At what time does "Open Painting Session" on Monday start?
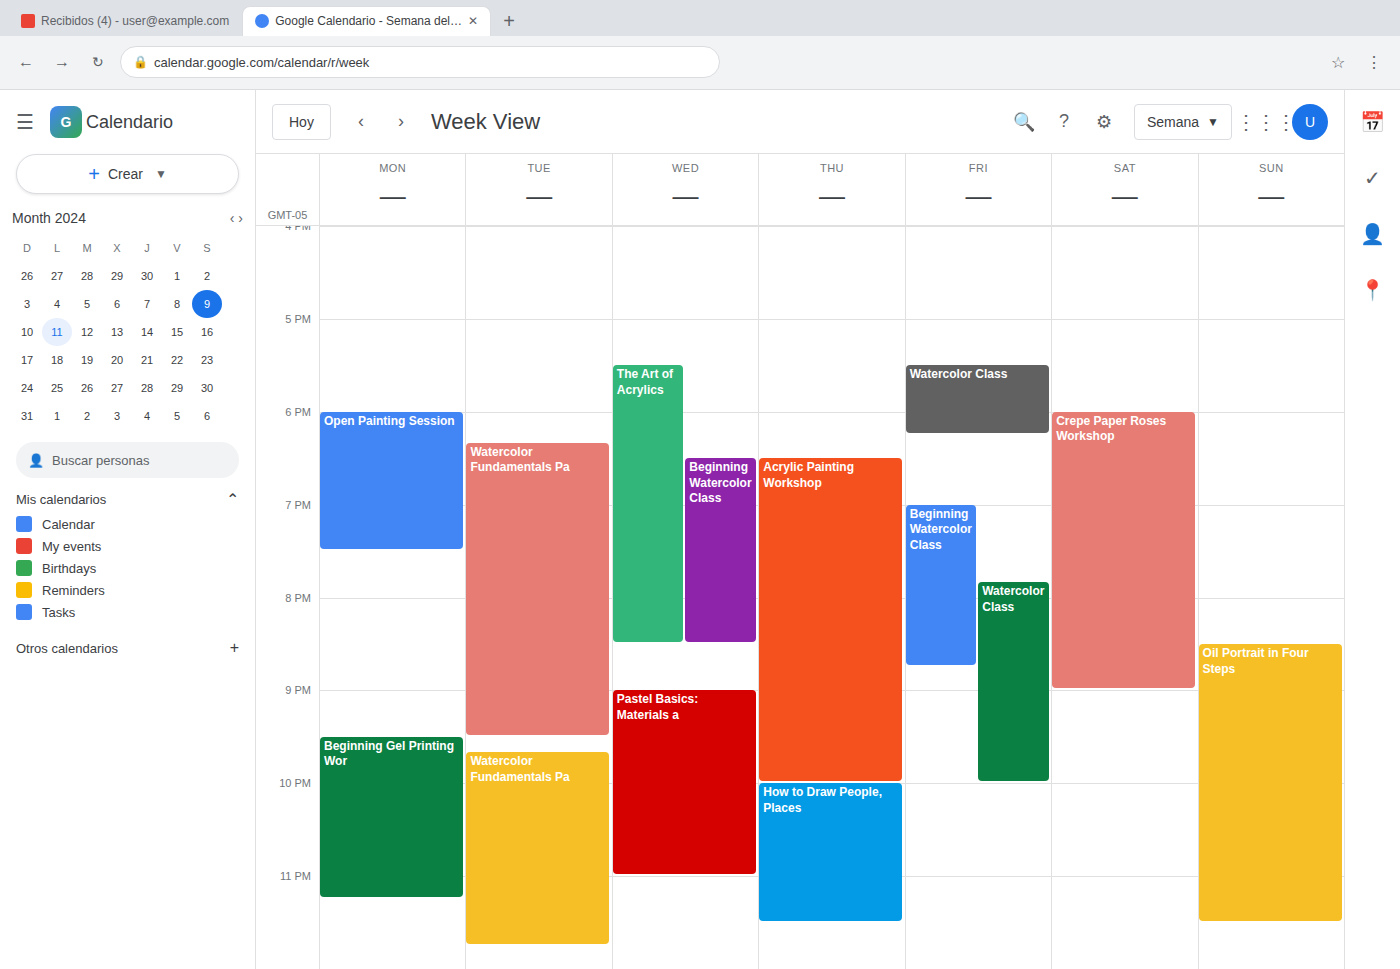
6:00 PM